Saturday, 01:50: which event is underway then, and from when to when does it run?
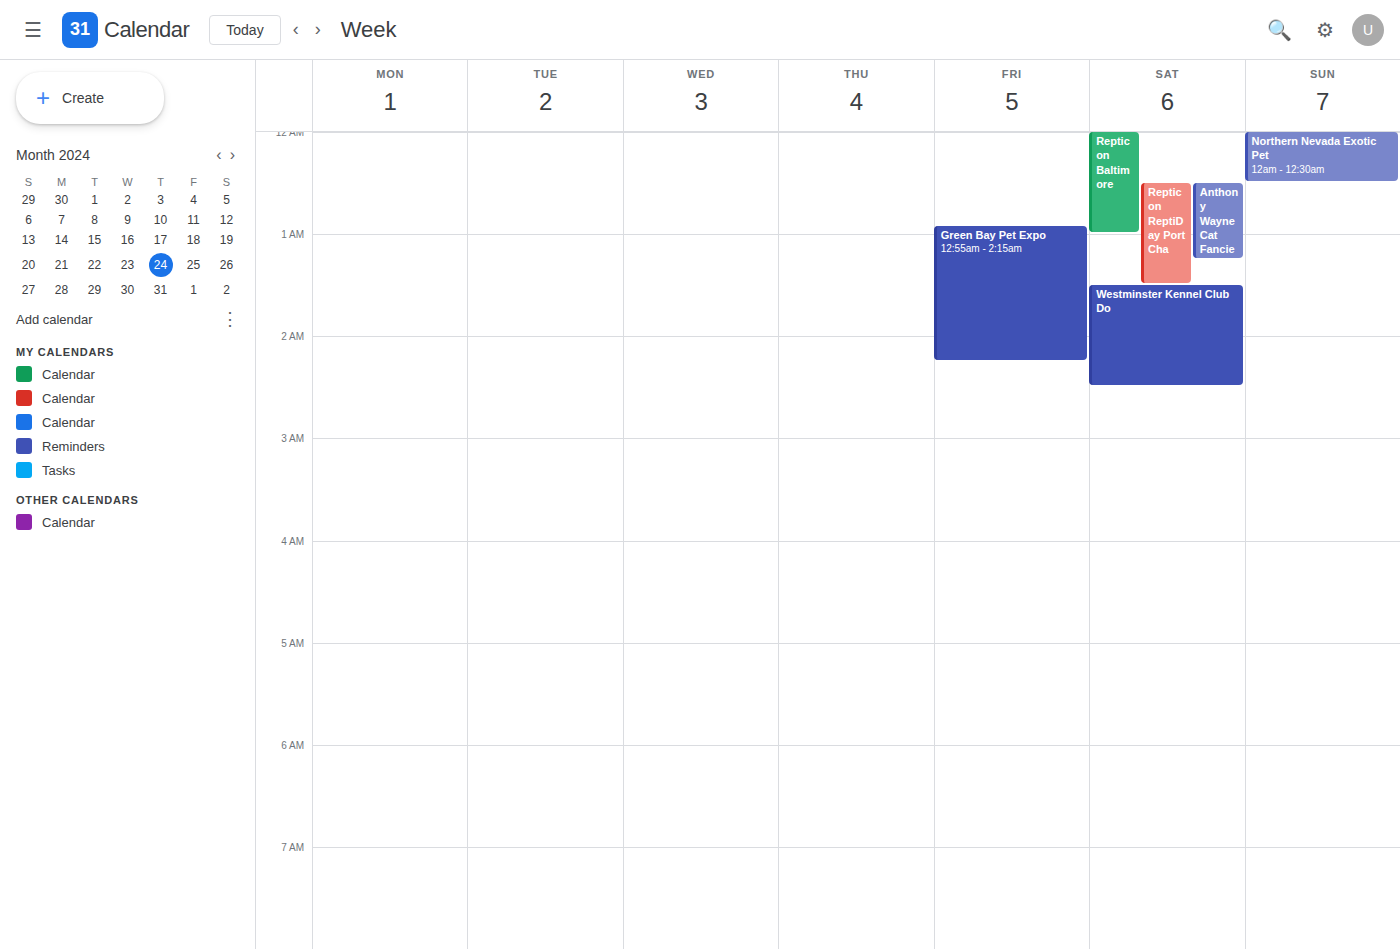
"Westminster Kennel Club Do", 01:30 to 02:30